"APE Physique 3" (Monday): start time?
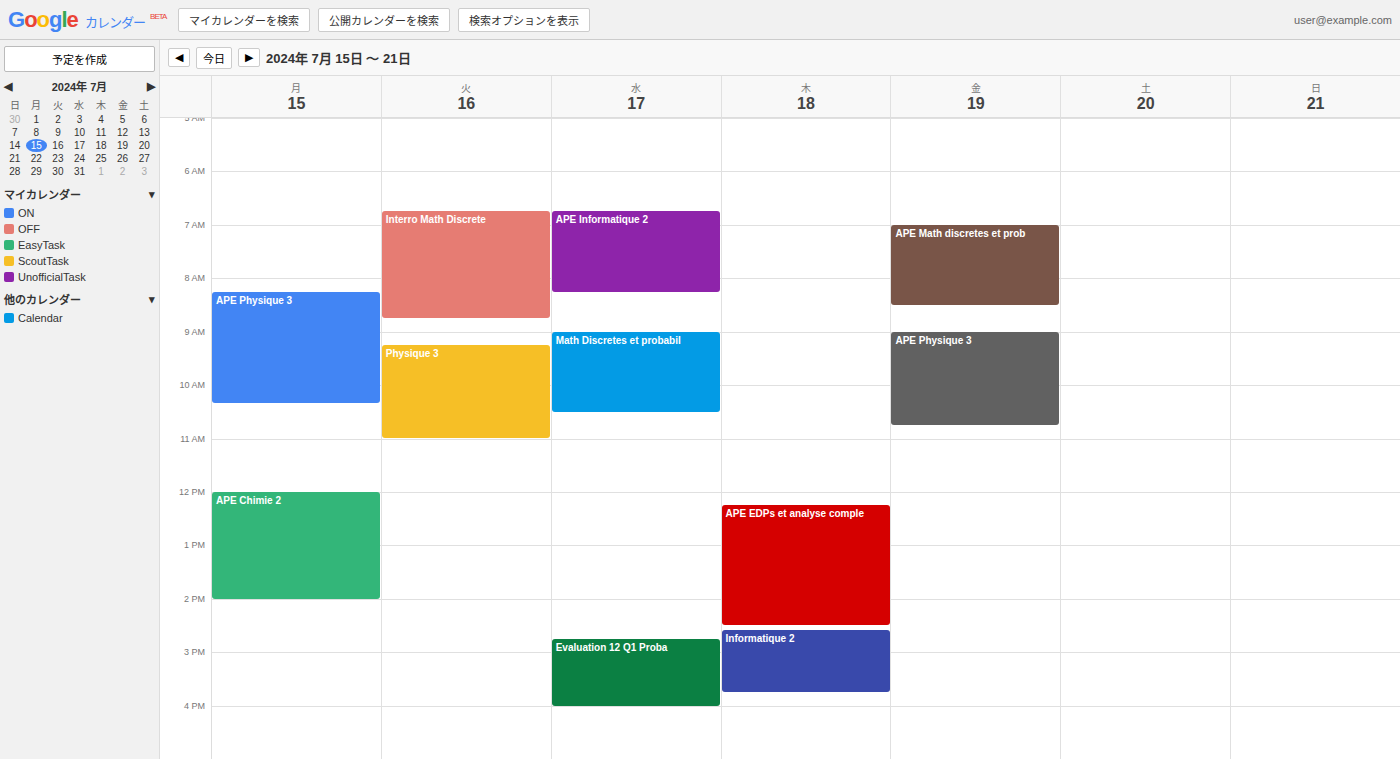
8:15 AM